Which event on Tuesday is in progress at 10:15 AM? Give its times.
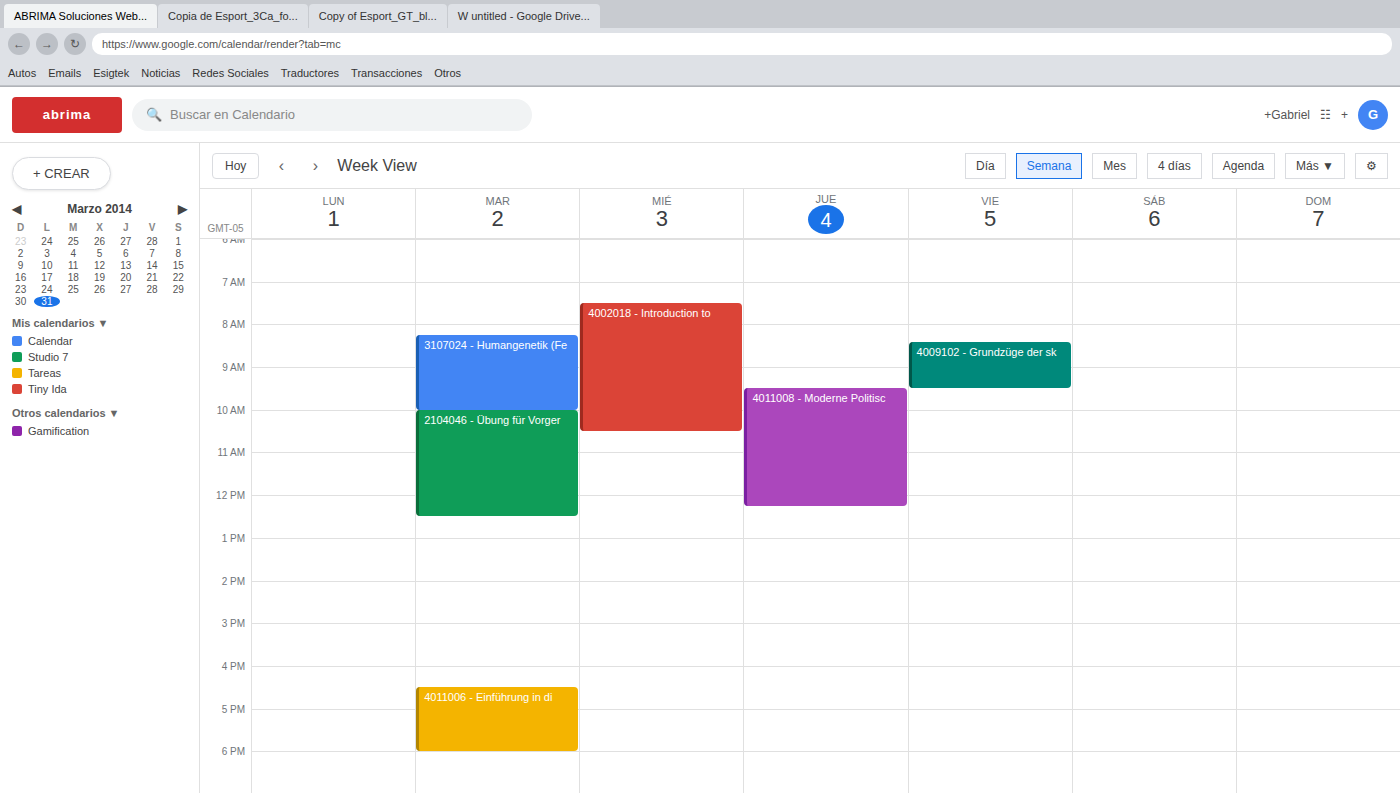
"2104046 - Übung für Vorger", 10:00 AM to 12:30 PM